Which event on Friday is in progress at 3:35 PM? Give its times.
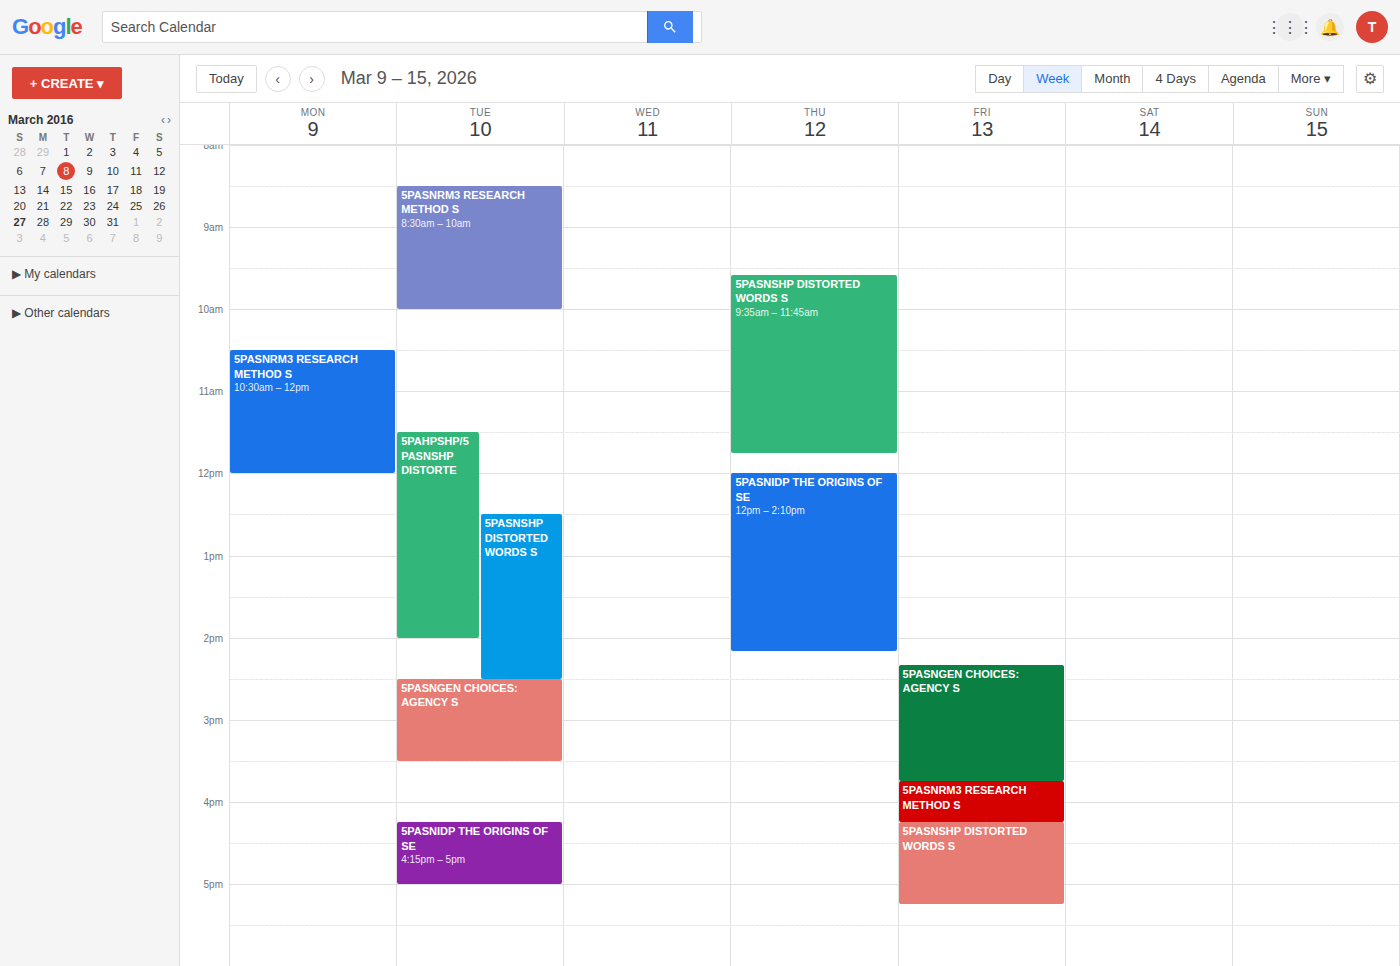
"5PASNGEN CHOICES: AGENCY S", 2:20 PM to 3:45 PM